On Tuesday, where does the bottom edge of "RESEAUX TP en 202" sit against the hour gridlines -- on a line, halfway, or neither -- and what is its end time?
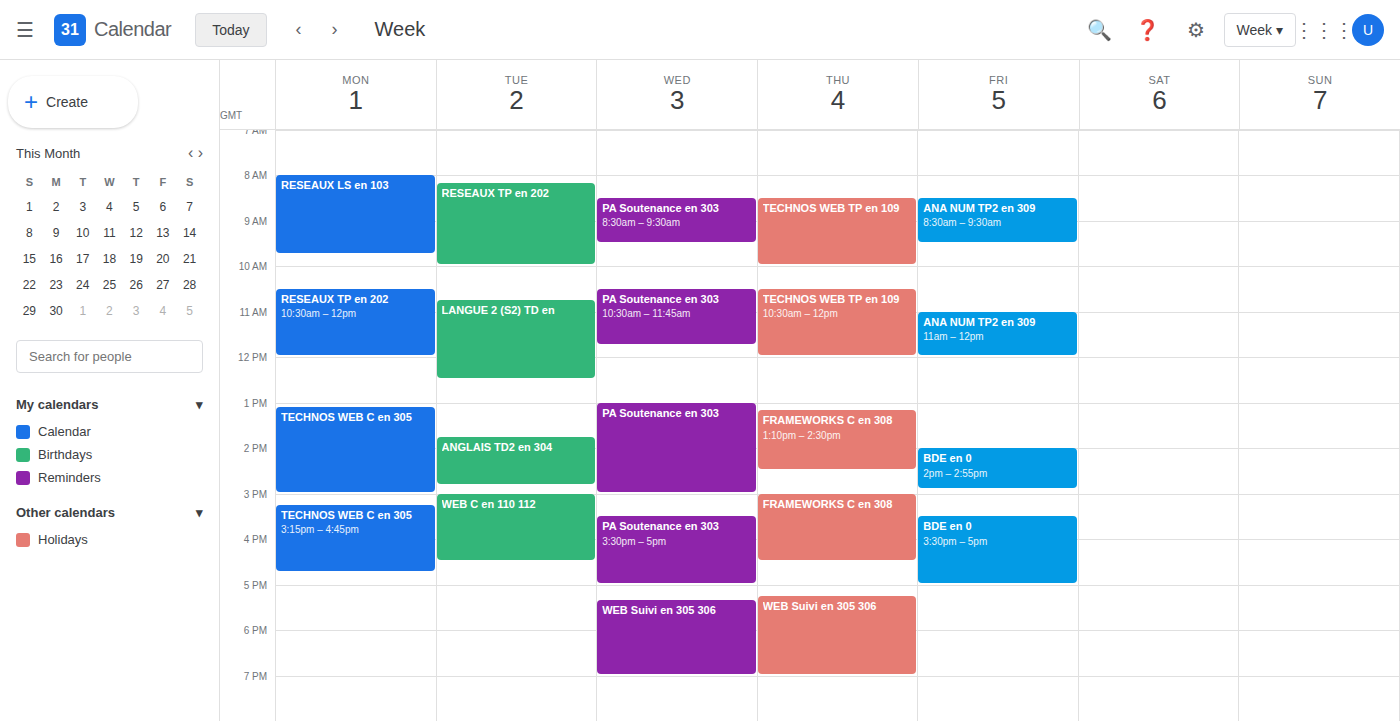
10:00 AM -- exactly on the 10 AM line.